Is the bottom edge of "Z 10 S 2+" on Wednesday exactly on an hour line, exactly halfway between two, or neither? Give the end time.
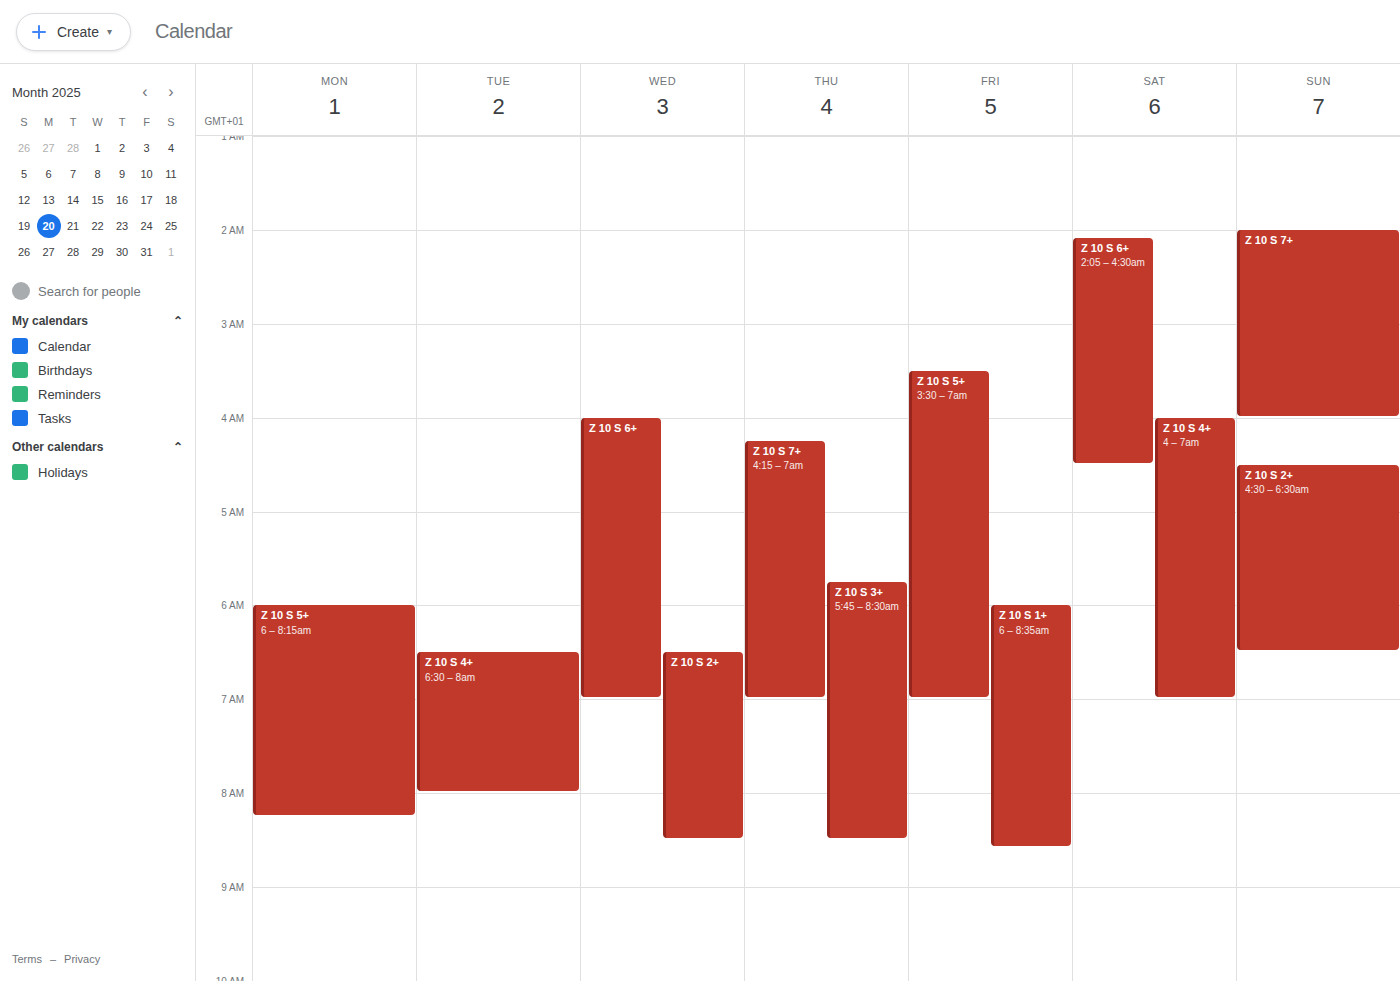
08:30 -- halfway between the 08:00 and 09:00 lines.